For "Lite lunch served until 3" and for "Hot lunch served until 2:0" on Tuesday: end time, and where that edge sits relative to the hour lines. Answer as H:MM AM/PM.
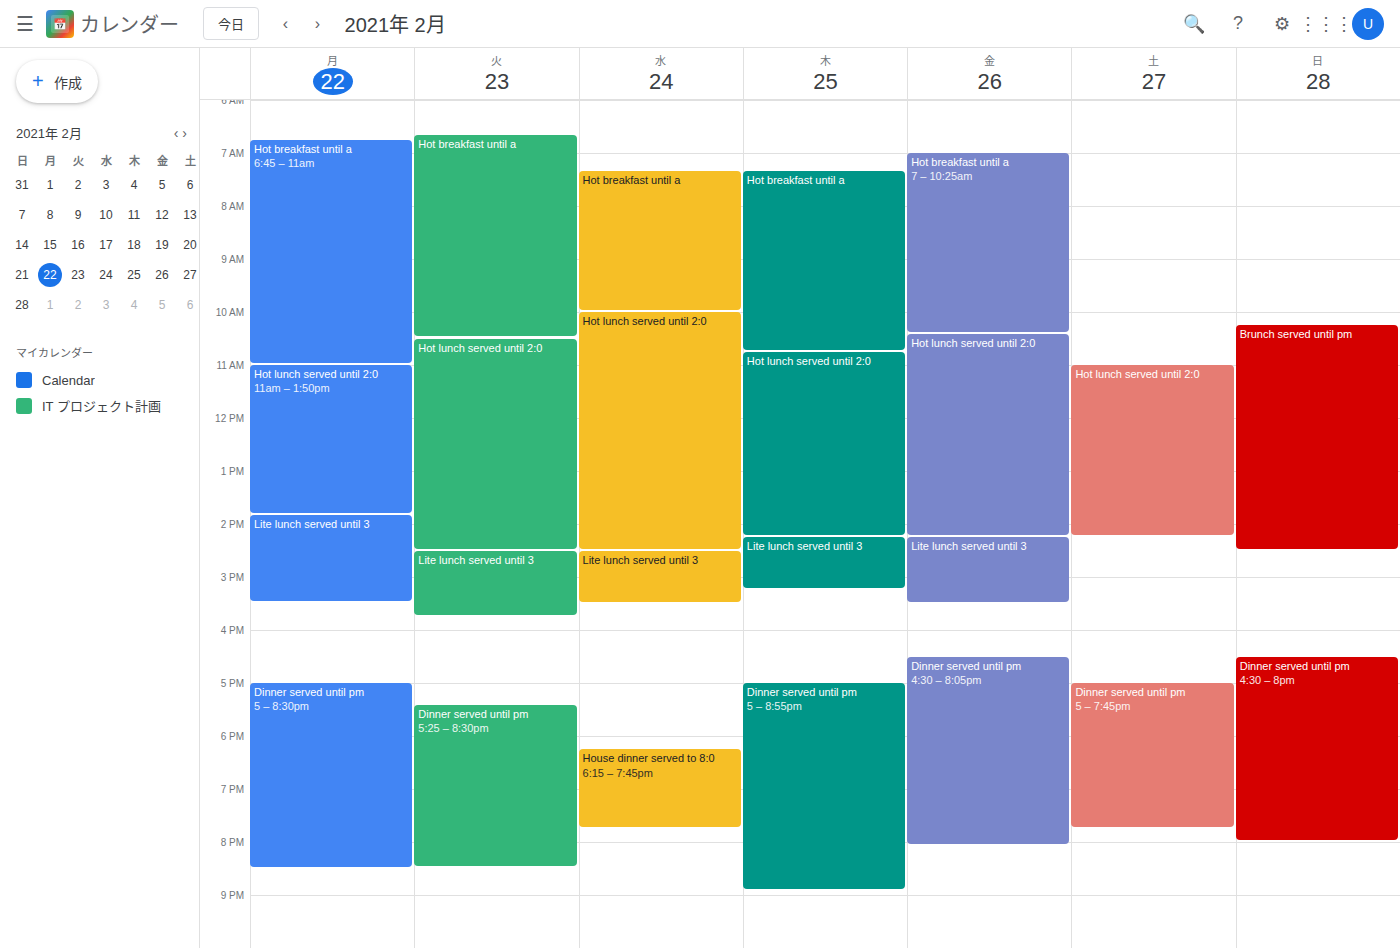
"Lite lunch served until 3": 3:45 PM, neither: three quarters of the way from the 3 PM line to the 4 PM line. "Hot lunch served until 2:0": 2:30 PM, halfway between the 2 PM and 3 PM lines.